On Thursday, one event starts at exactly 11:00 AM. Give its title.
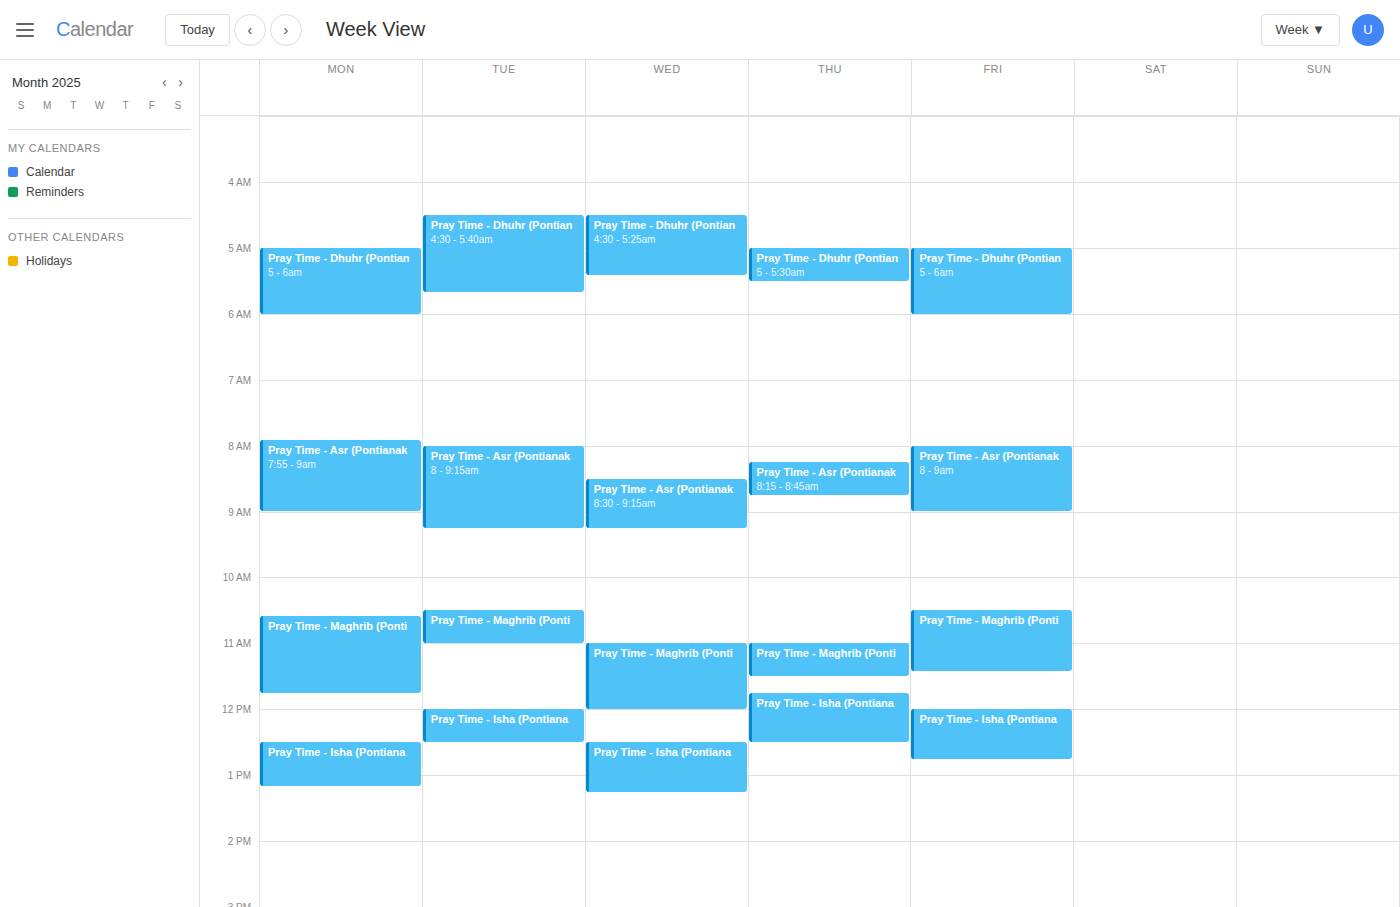
"Pray Time - Maghrib (Ponti"